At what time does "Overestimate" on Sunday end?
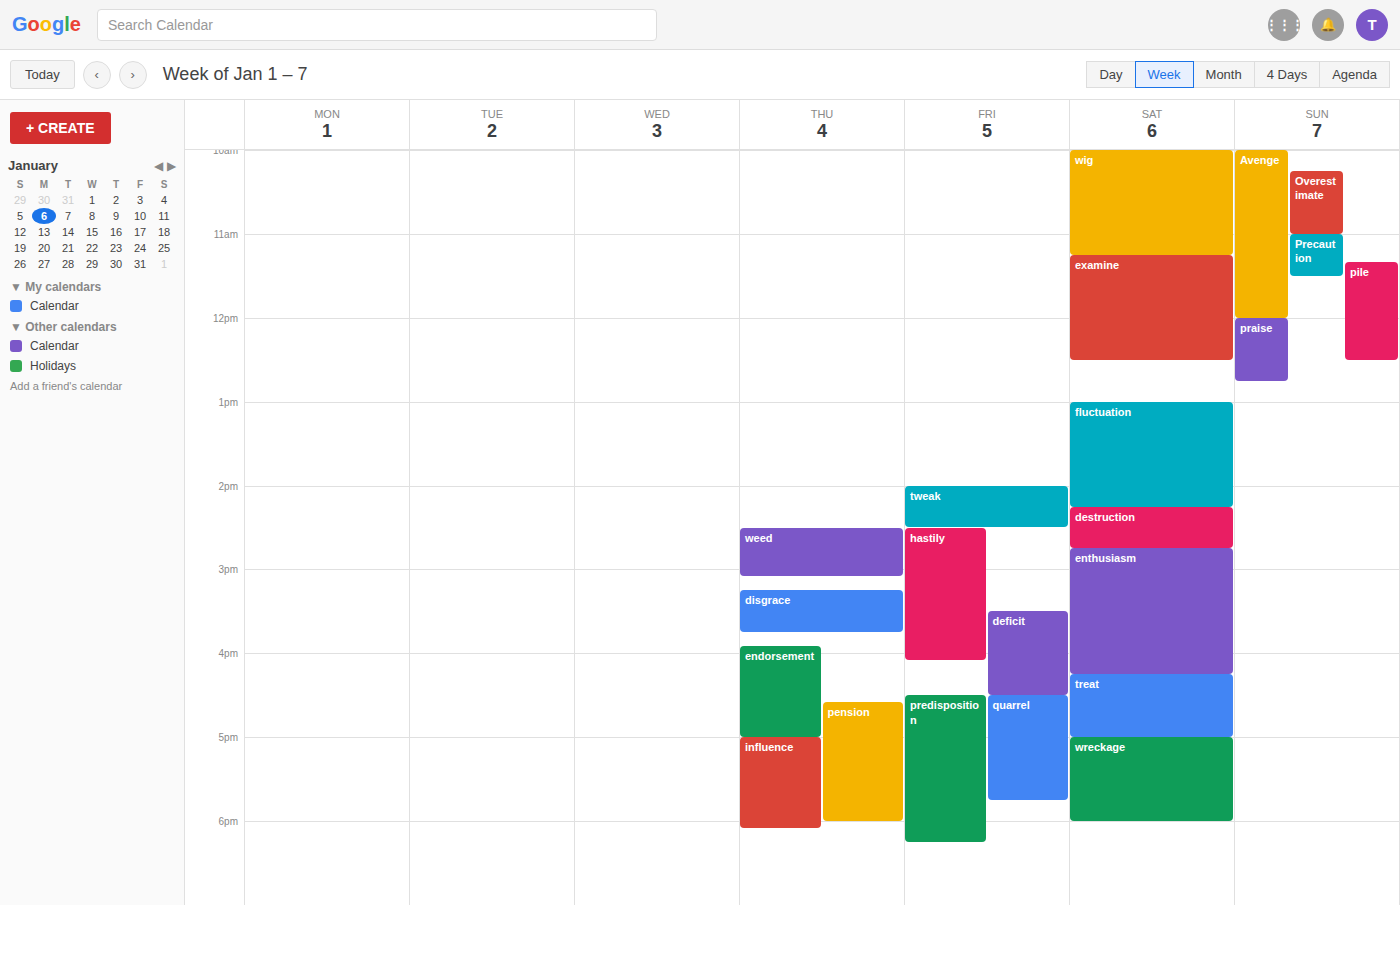
11:00 AM